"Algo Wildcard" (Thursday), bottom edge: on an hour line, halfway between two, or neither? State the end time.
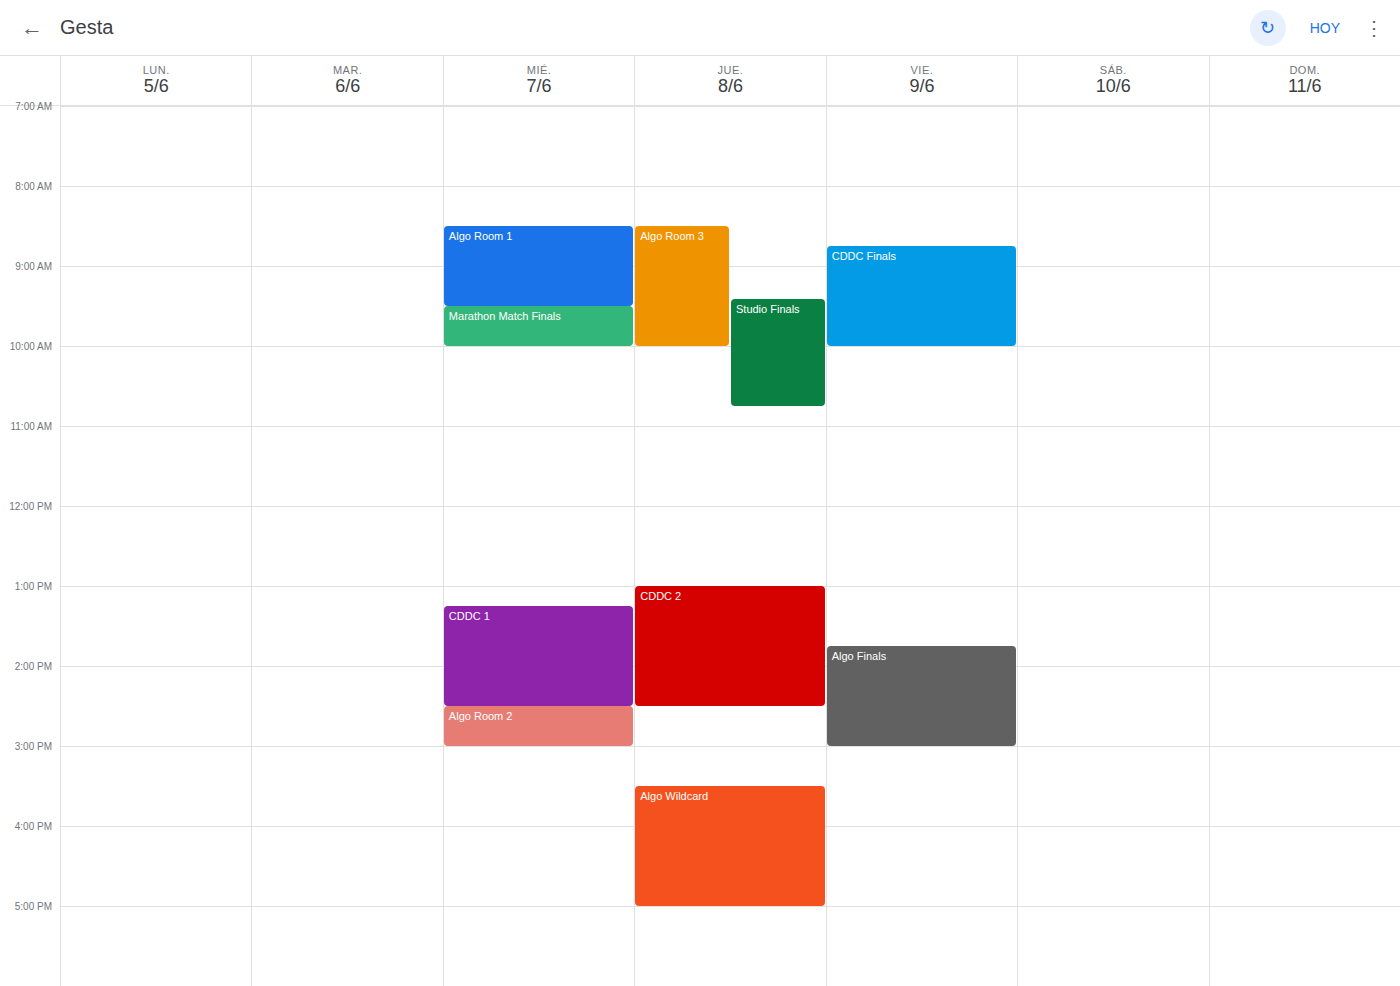
5:00 PM -- exactly on the 5 PM line.